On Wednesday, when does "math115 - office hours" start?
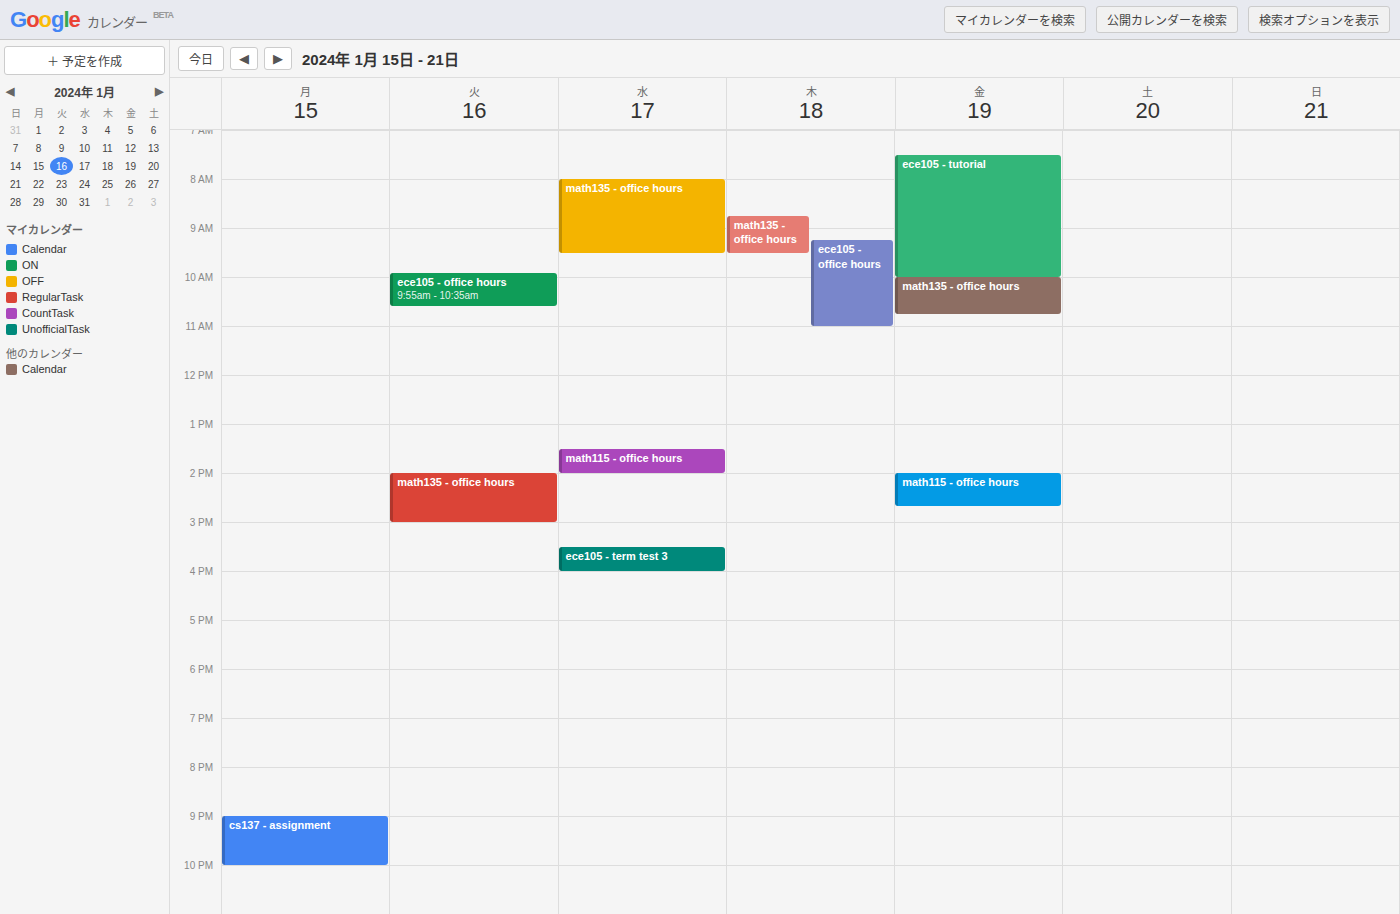
1:30 PM